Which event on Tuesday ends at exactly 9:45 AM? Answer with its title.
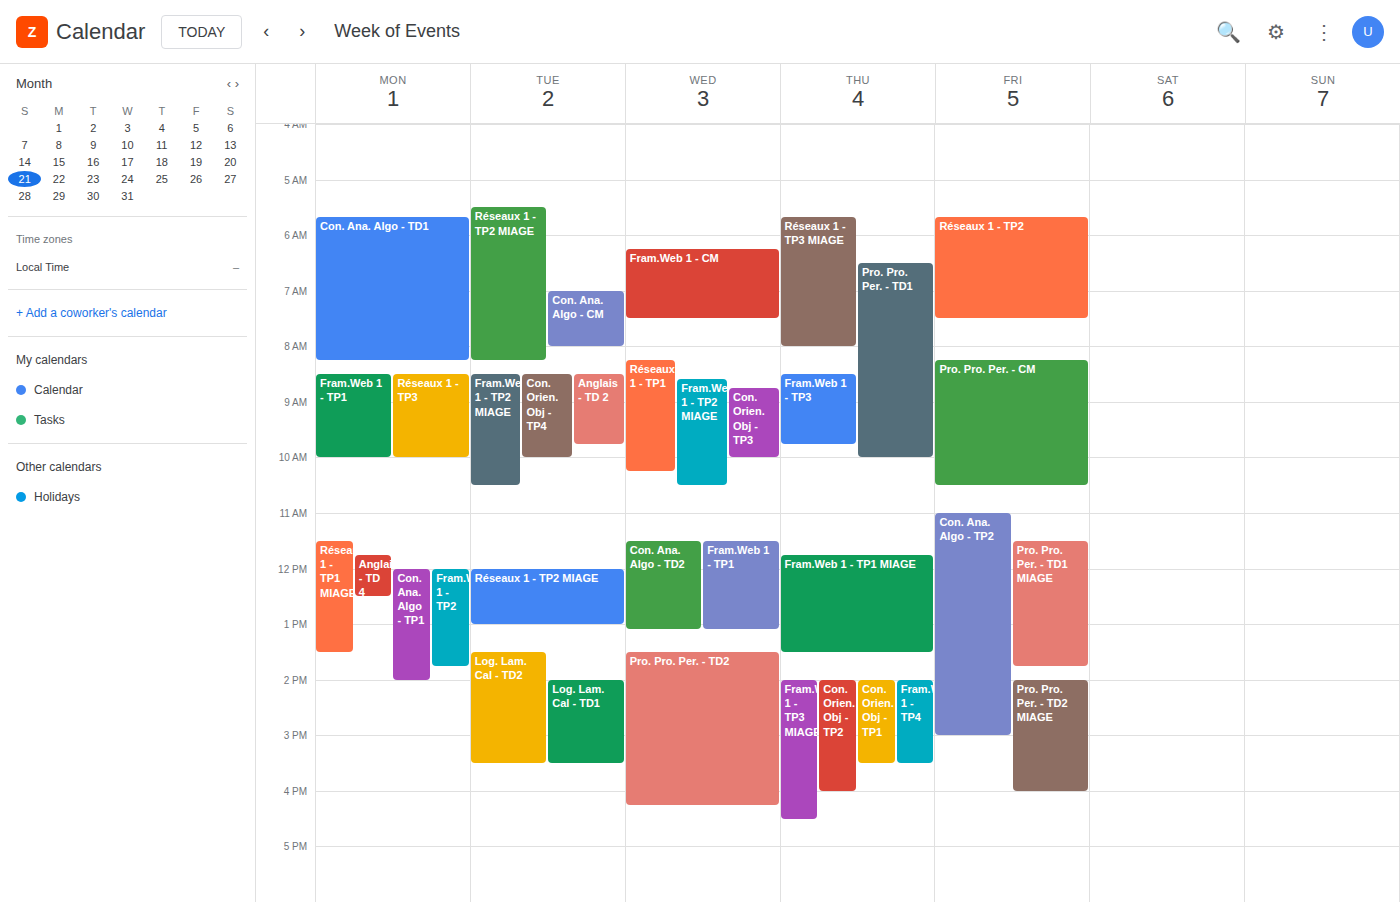
"Anglais - TD 2"